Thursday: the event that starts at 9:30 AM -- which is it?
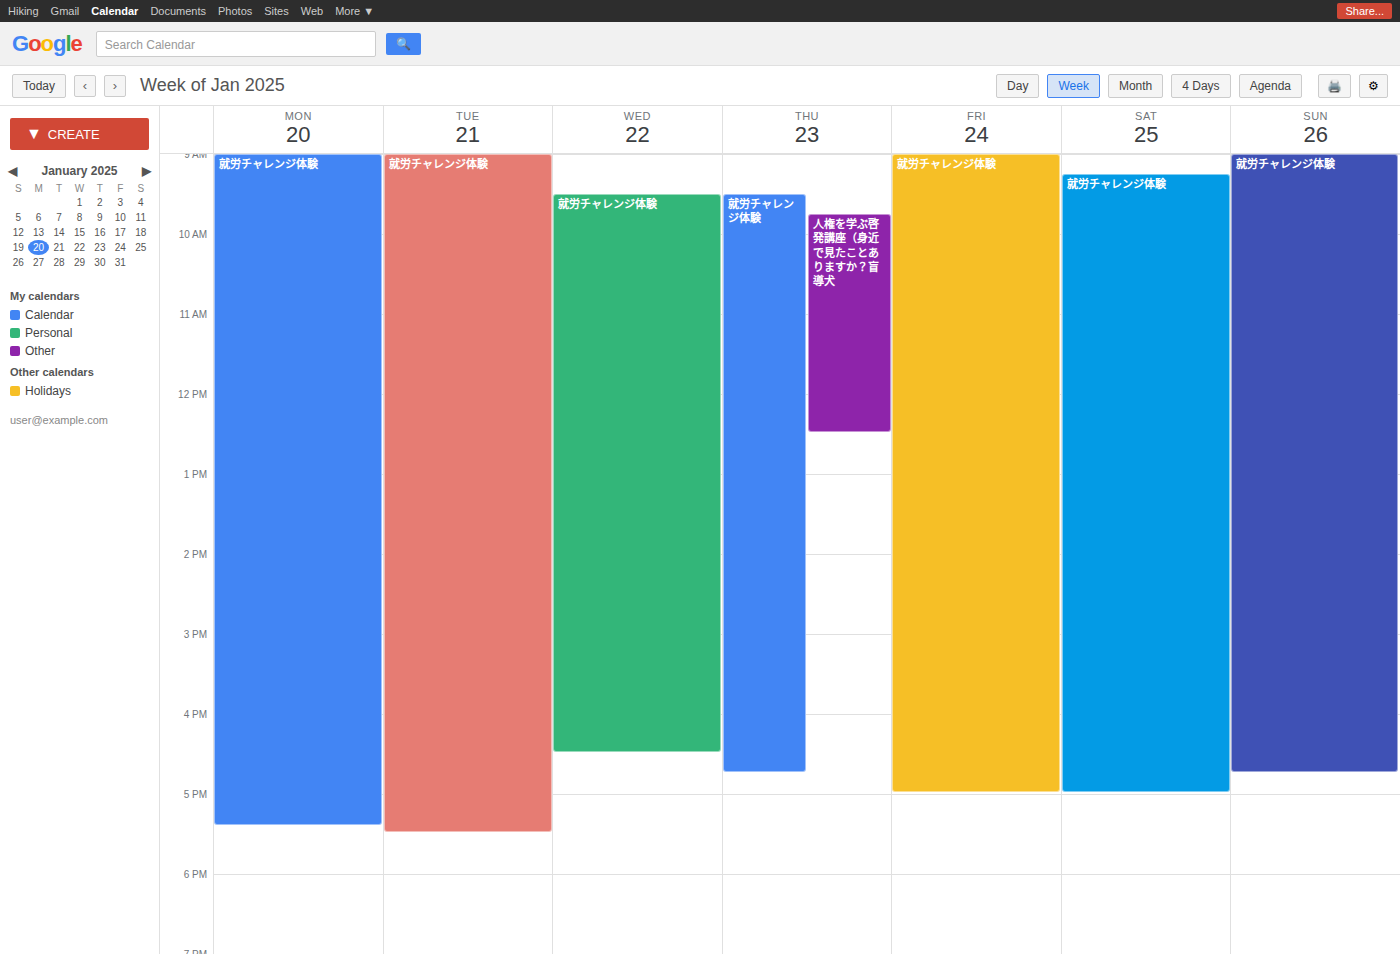
"就労チャレンジ体験"